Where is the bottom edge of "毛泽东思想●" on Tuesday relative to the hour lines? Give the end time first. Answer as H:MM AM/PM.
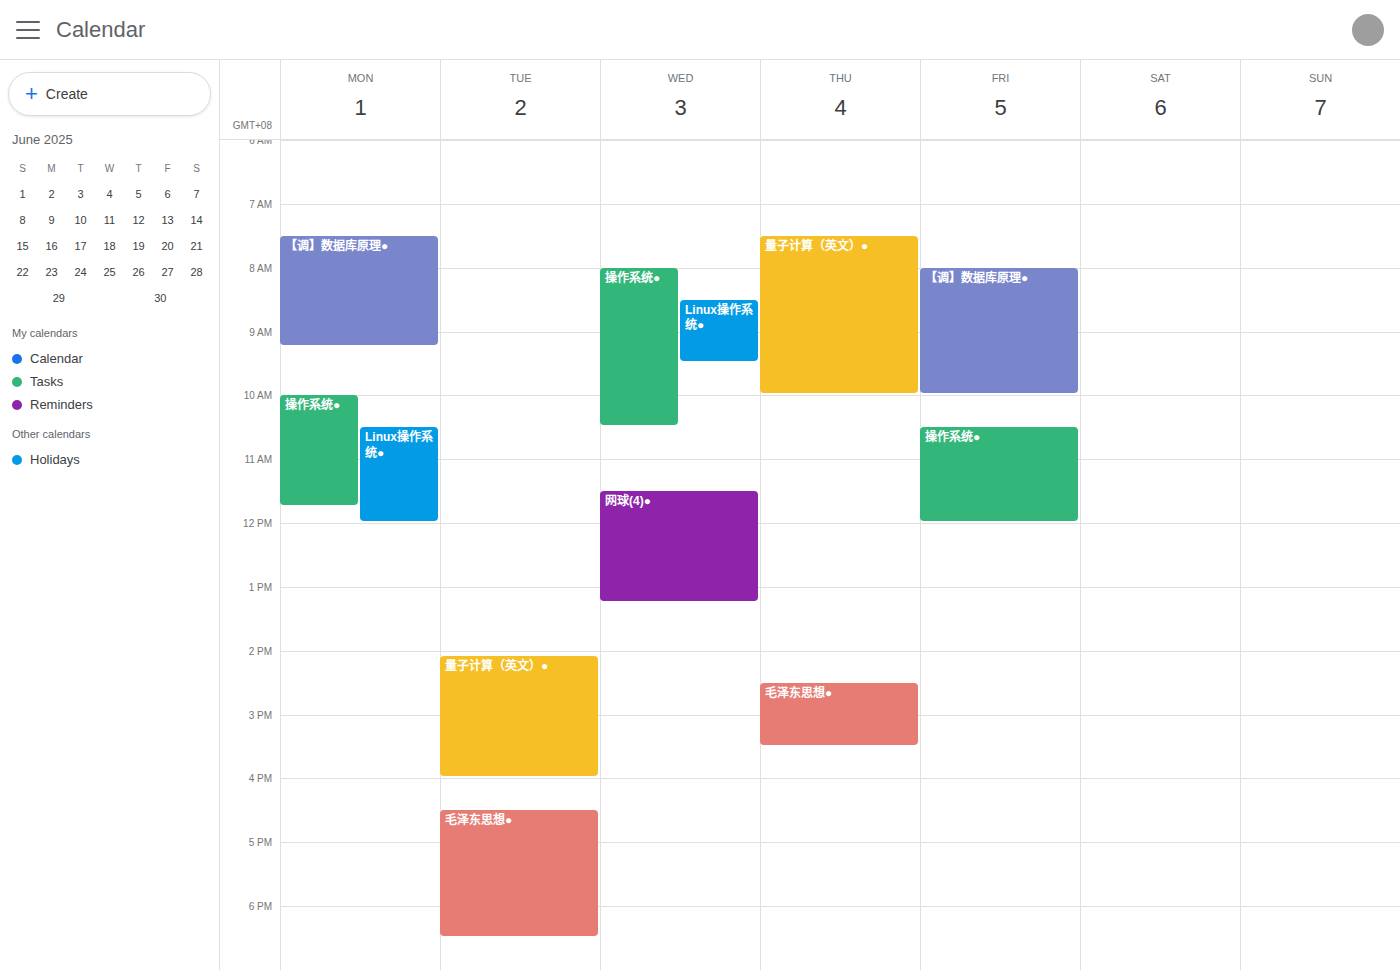
6:30 PM -- halfway between the 6 PM and 7 PM lines.